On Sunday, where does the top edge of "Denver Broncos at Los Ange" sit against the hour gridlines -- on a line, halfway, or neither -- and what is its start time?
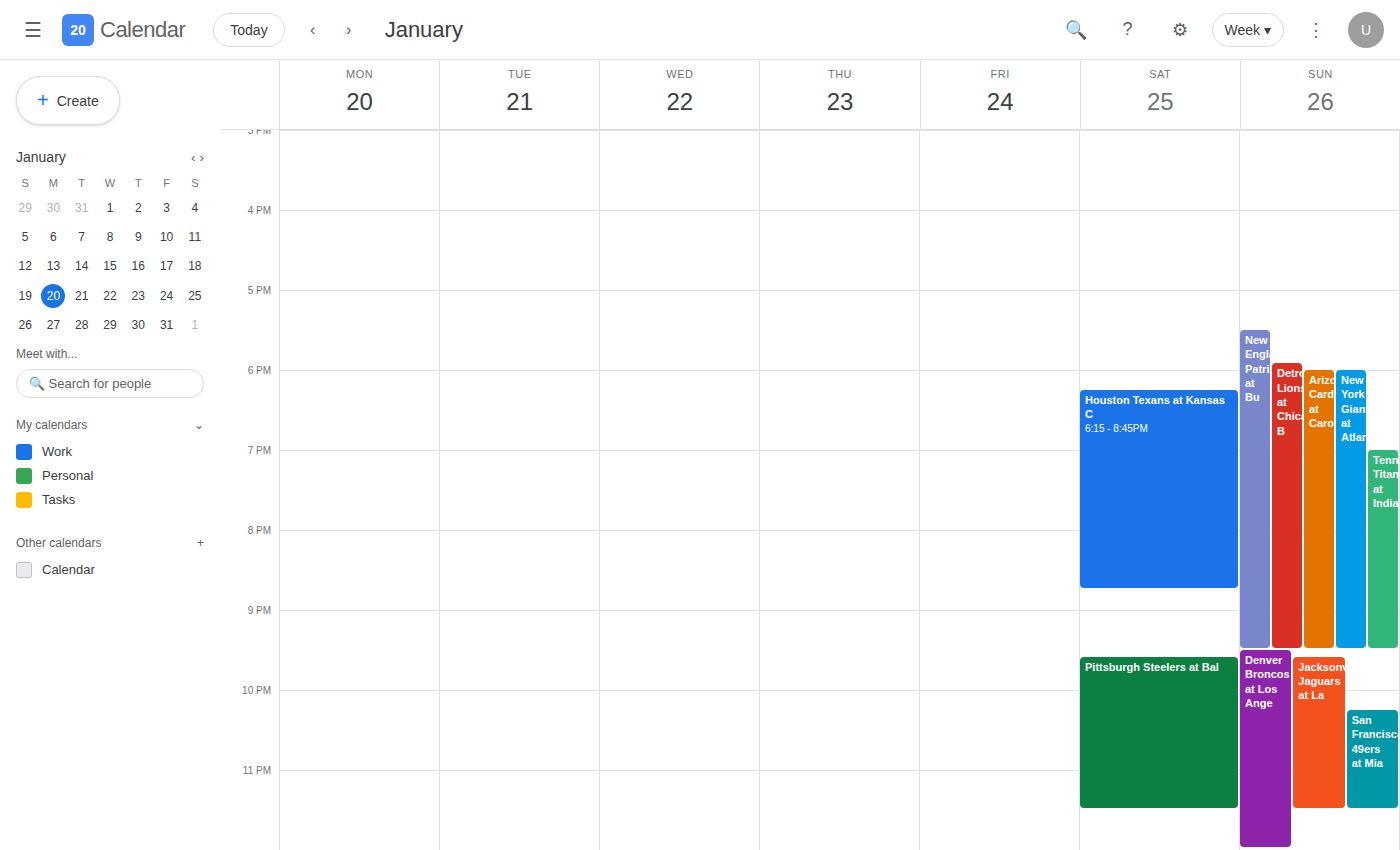
9:30 PM -- halfway between the 9 PM and 10 PM lines.